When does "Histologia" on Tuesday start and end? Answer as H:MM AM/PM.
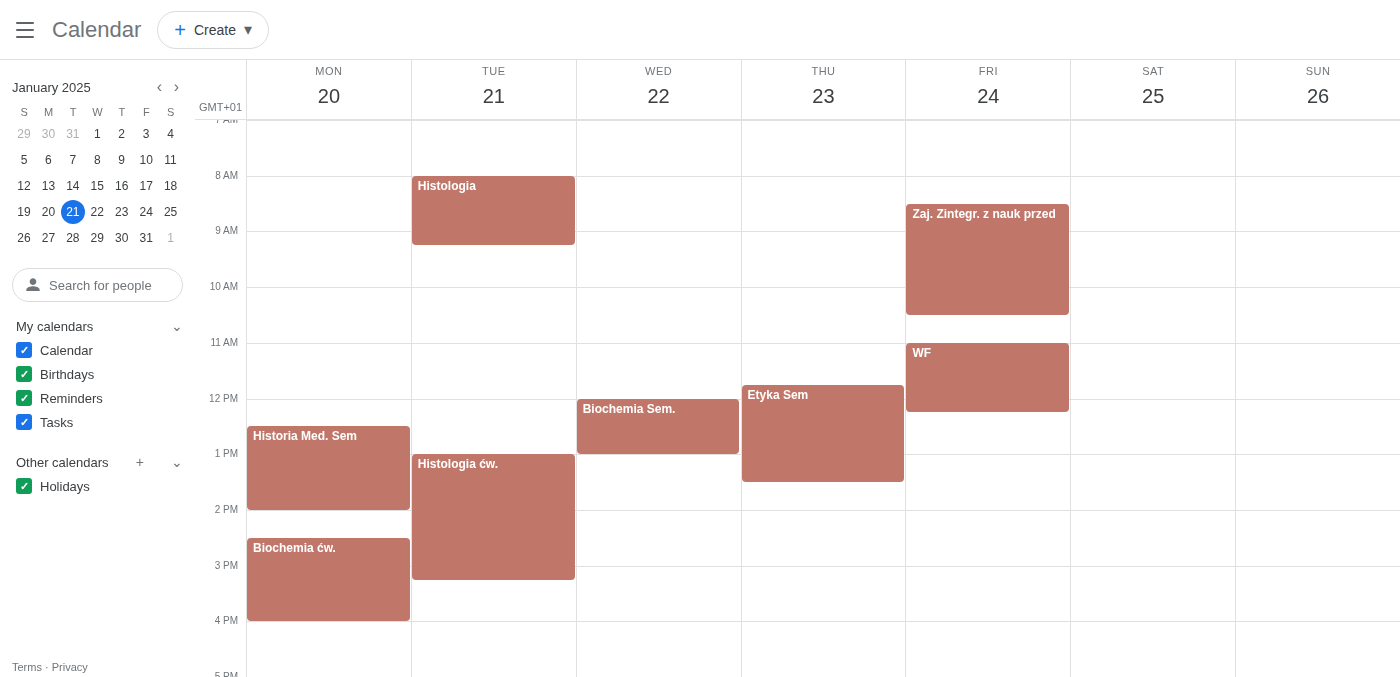
8:00 AM to 9:15 AM